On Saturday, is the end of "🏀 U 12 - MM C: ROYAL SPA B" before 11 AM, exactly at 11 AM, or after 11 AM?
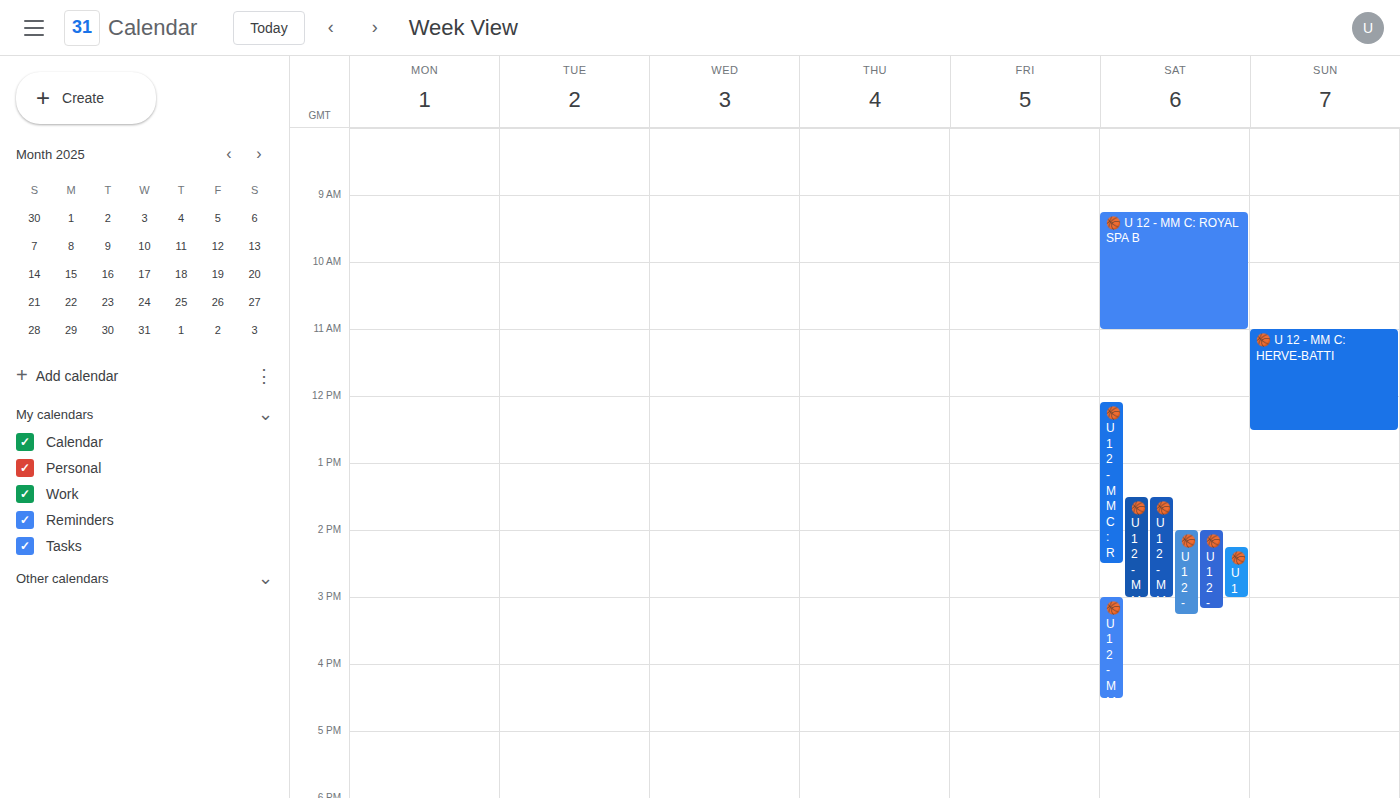
11:00 AM -- exactly at 11 AM, on the 11 AM line.